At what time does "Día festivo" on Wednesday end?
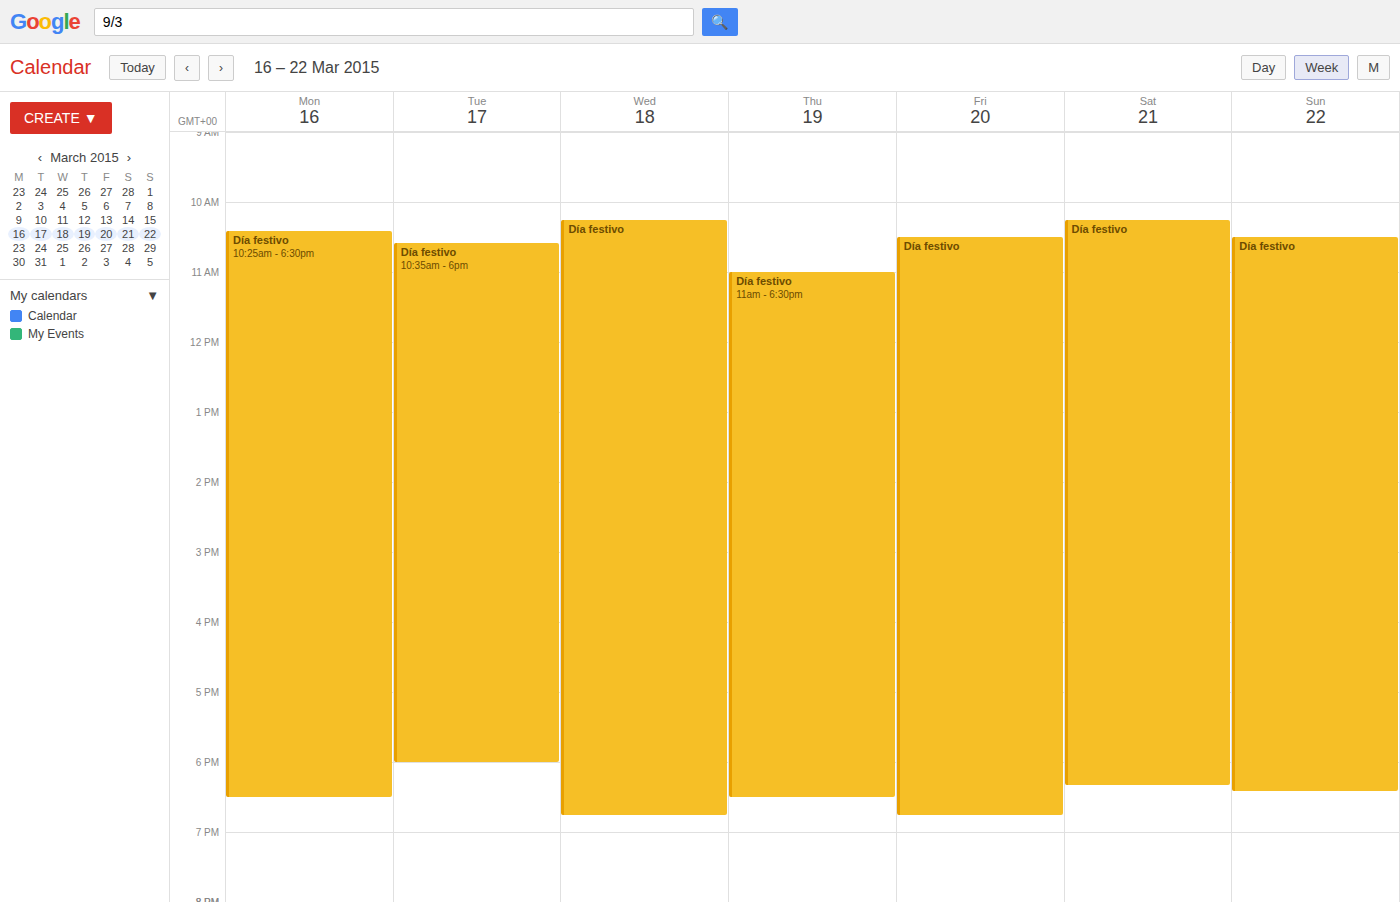
6:45 PM